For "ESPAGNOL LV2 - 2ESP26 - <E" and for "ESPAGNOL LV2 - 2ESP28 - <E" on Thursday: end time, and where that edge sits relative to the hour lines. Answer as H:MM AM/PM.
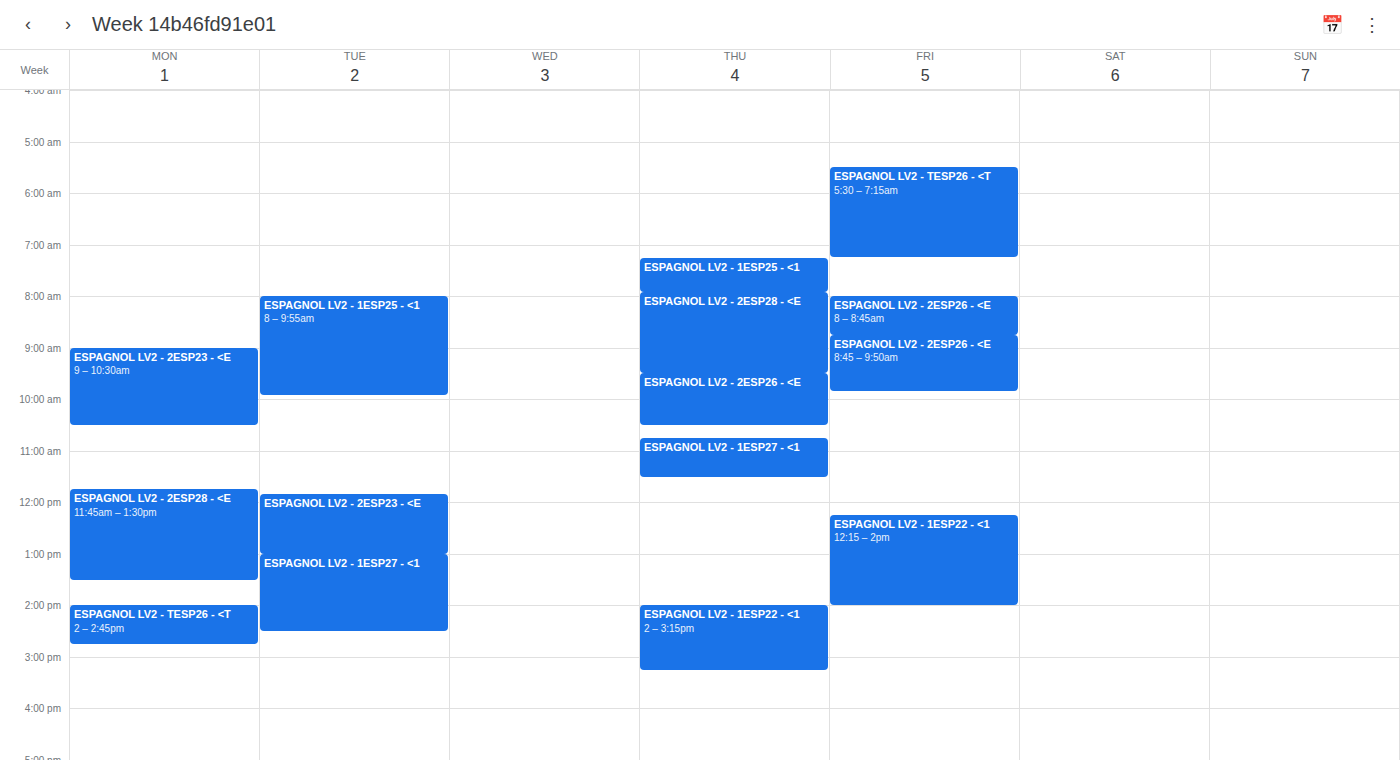
"ESPAGNOL LV2 - 2ESP26 - <E": 10:30 AM, halfway between the 10 AM and 11 AM lines. "ESPAGNOL LV2 - 2ESP28 - <E": 9:30 AM, halfway between the 9 AM and 10 AM lines.